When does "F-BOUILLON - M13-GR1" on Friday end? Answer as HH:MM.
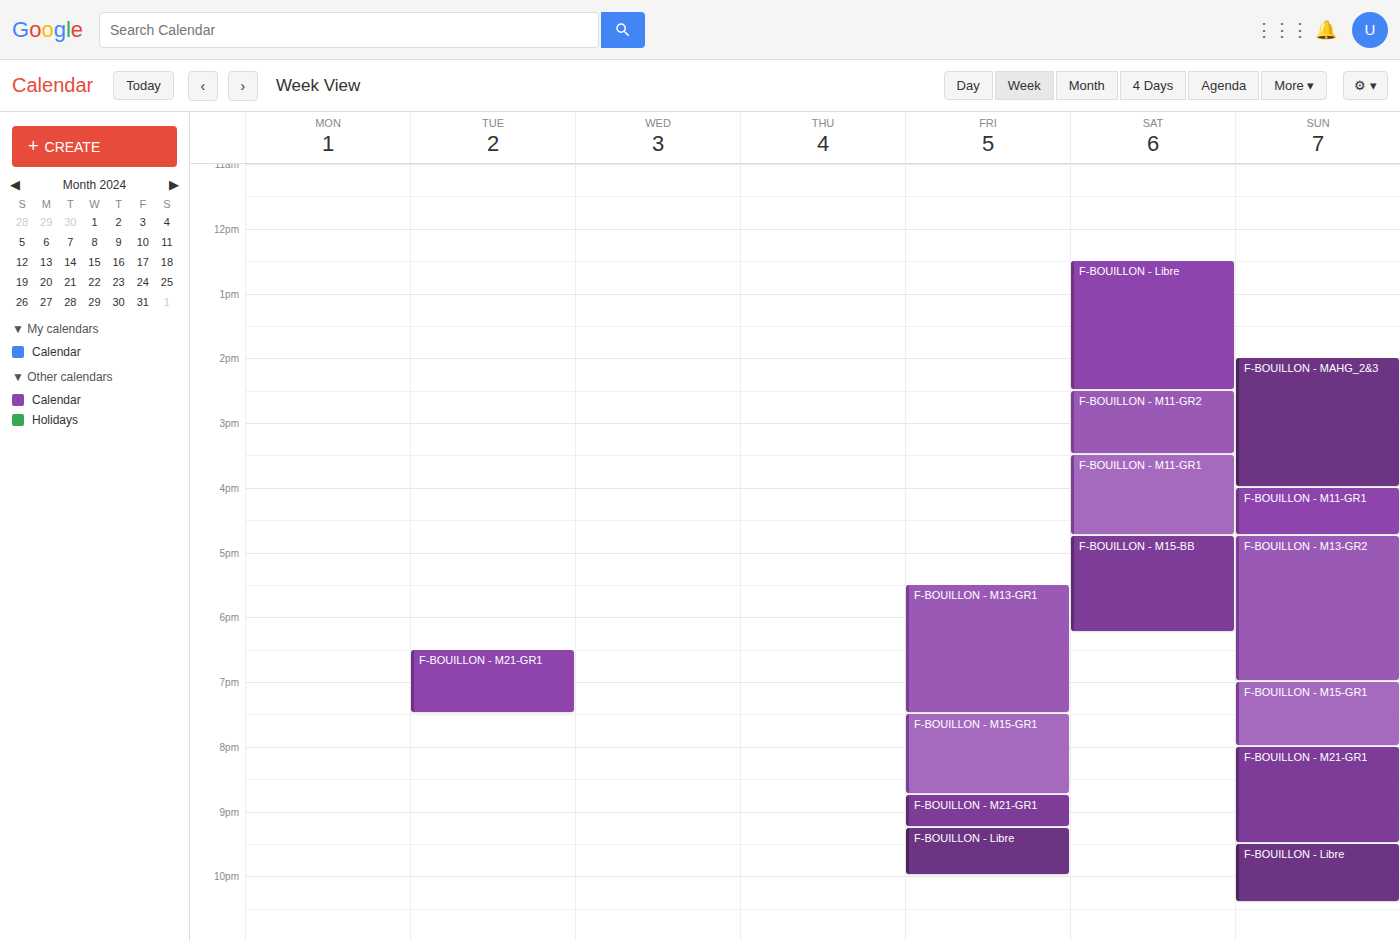
19:30